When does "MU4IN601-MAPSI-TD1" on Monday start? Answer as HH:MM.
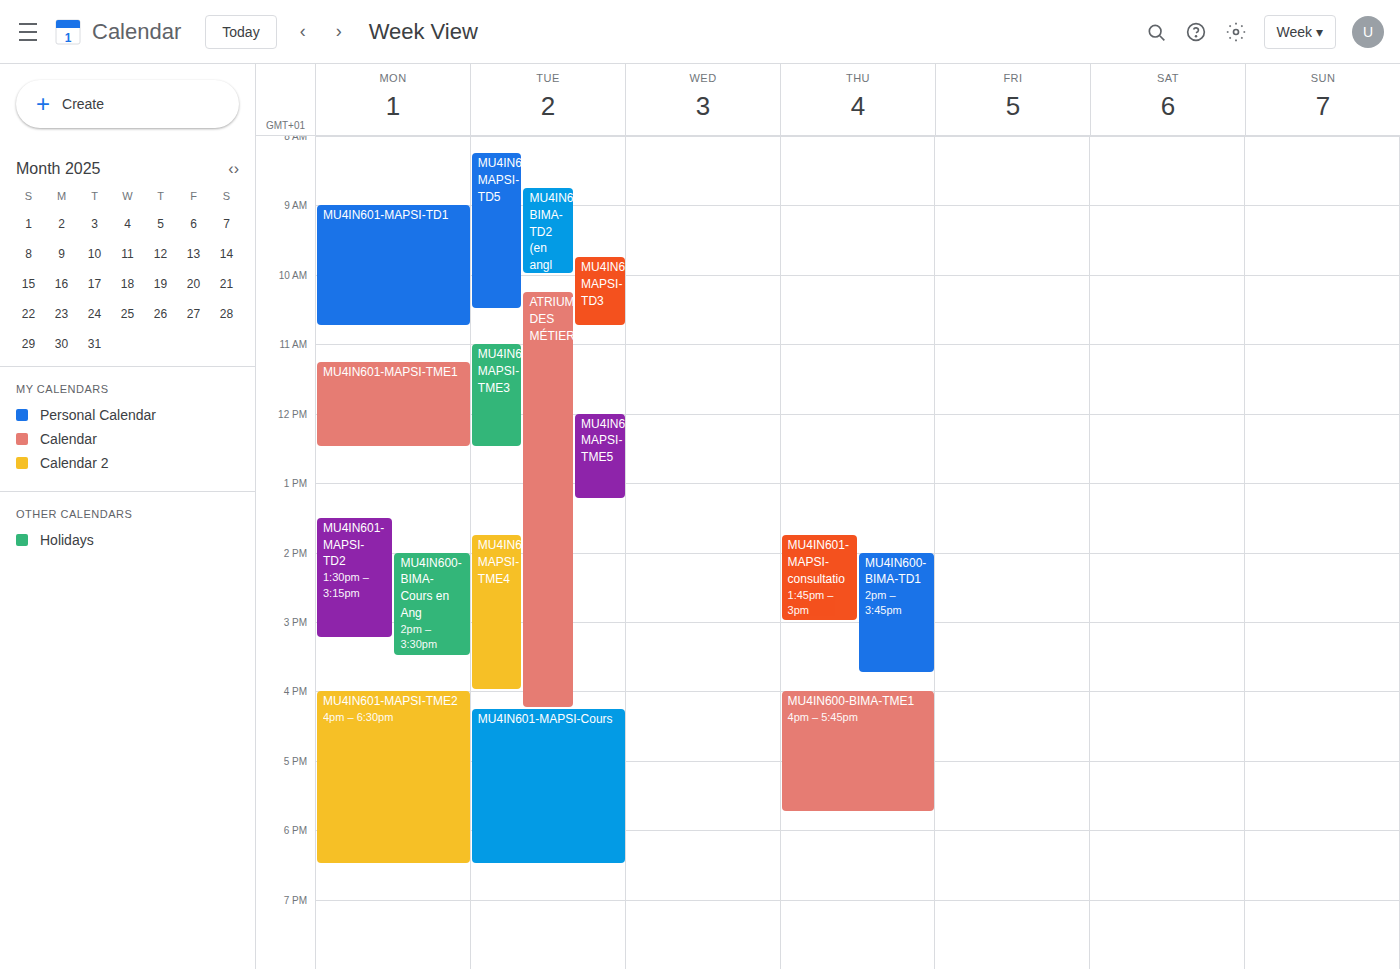
09:00